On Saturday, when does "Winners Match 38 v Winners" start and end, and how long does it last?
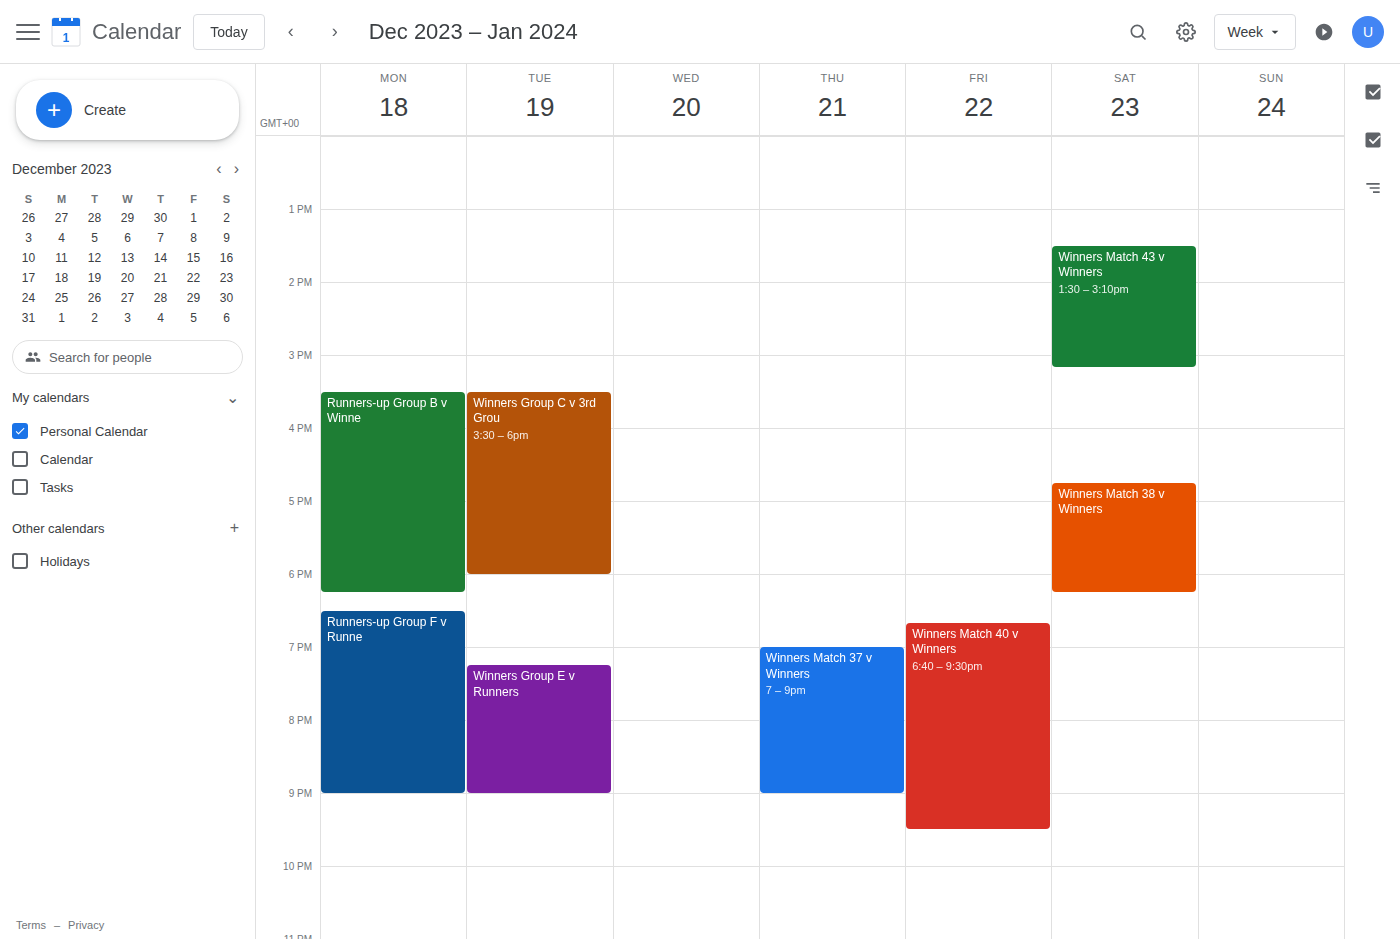
4:45 PM to 6:15 PM, 1 hour 30 minutes